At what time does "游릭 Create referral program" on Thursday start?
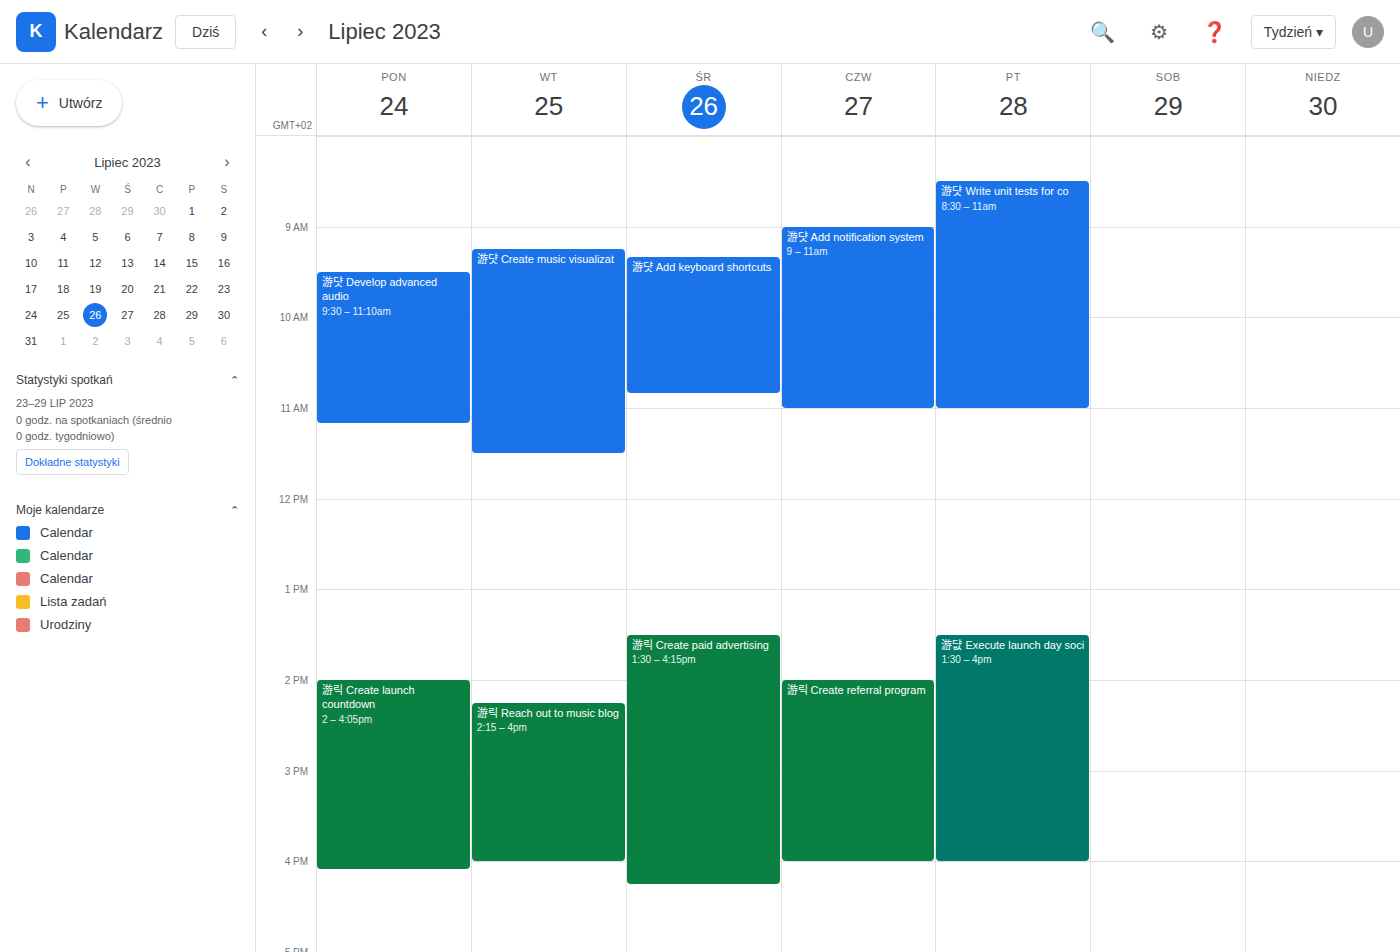
2:00 PM